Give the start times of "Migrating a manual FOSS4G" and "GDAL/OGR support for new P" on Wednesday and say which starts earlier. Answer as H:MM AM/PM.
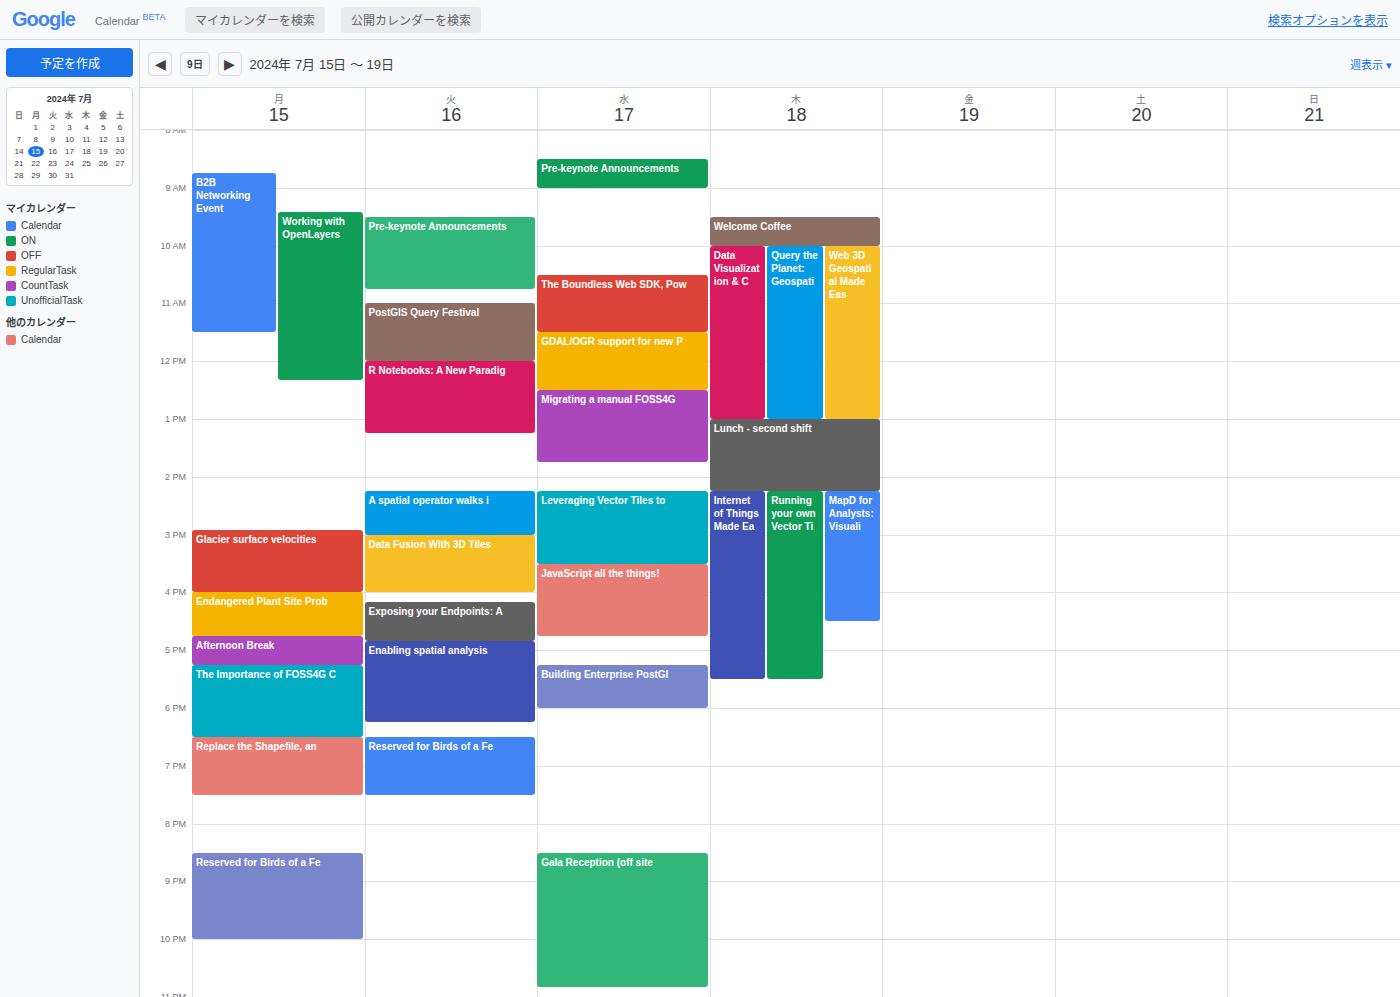
"GDAL/OGR support for new P" 11:30 AM; "Migrating a manual FOSS4G" 12:30 PM.